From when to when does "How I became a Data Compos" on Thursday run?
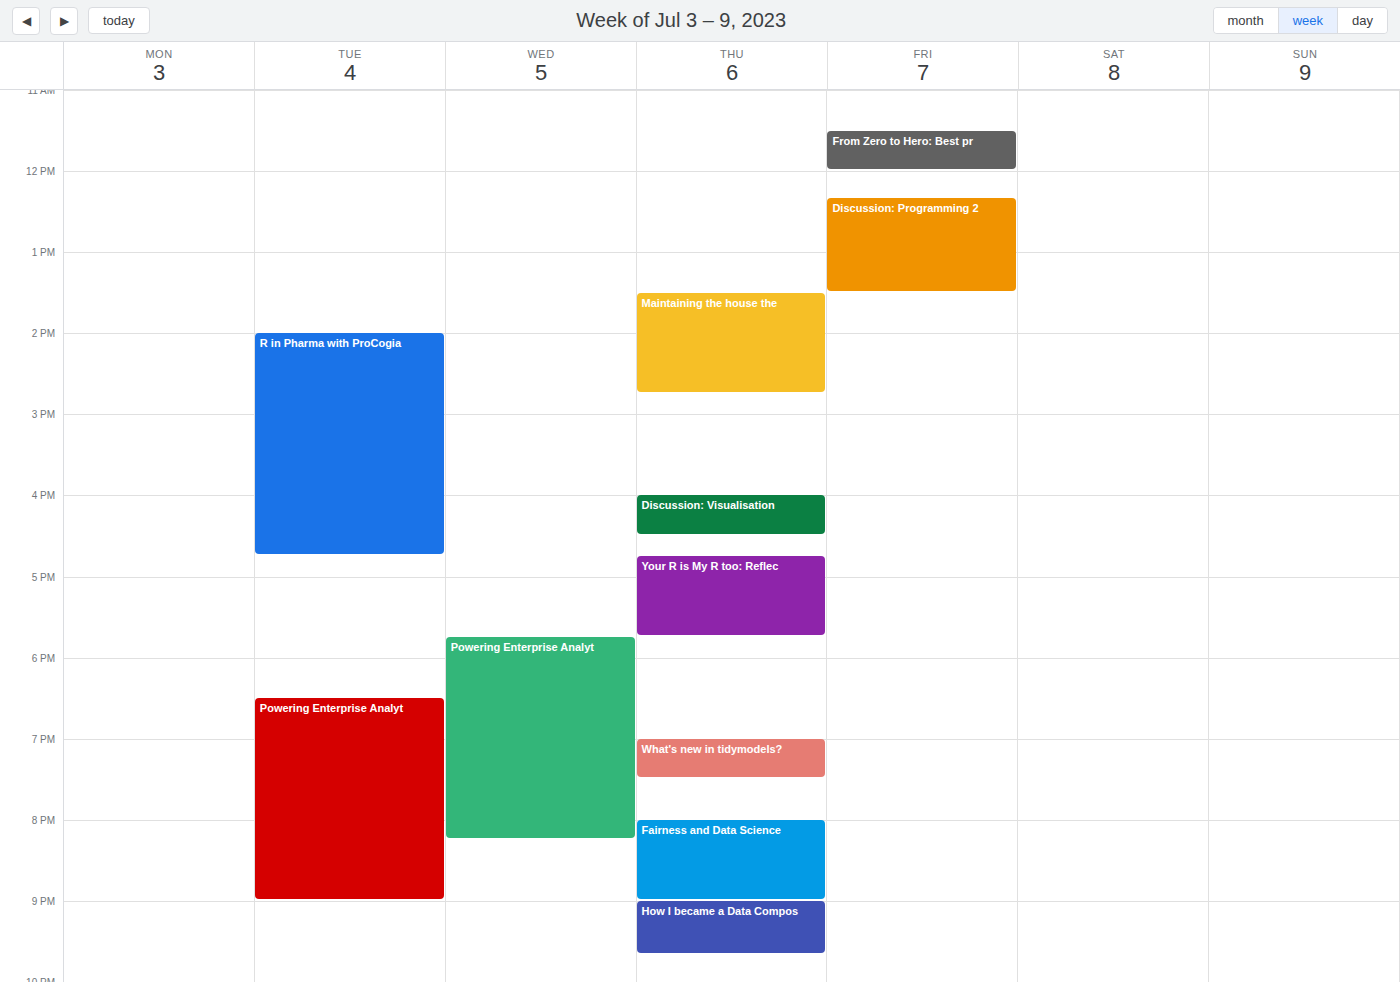
9:00 PM to 9:40 PM